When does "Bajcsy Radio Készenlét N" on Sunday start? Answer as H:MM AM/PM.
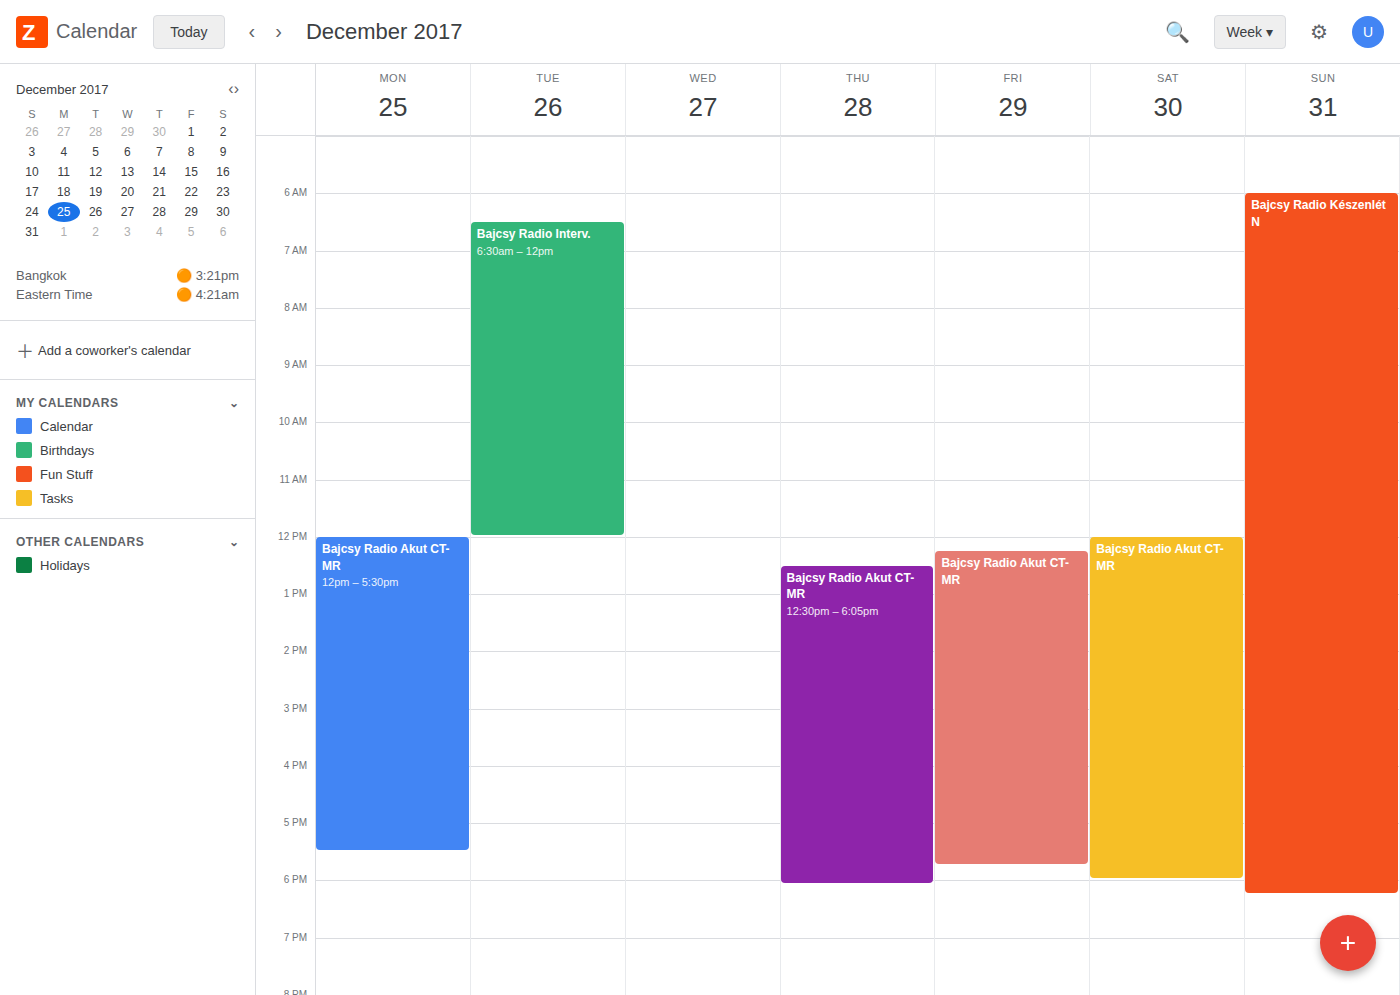
6:00 AM